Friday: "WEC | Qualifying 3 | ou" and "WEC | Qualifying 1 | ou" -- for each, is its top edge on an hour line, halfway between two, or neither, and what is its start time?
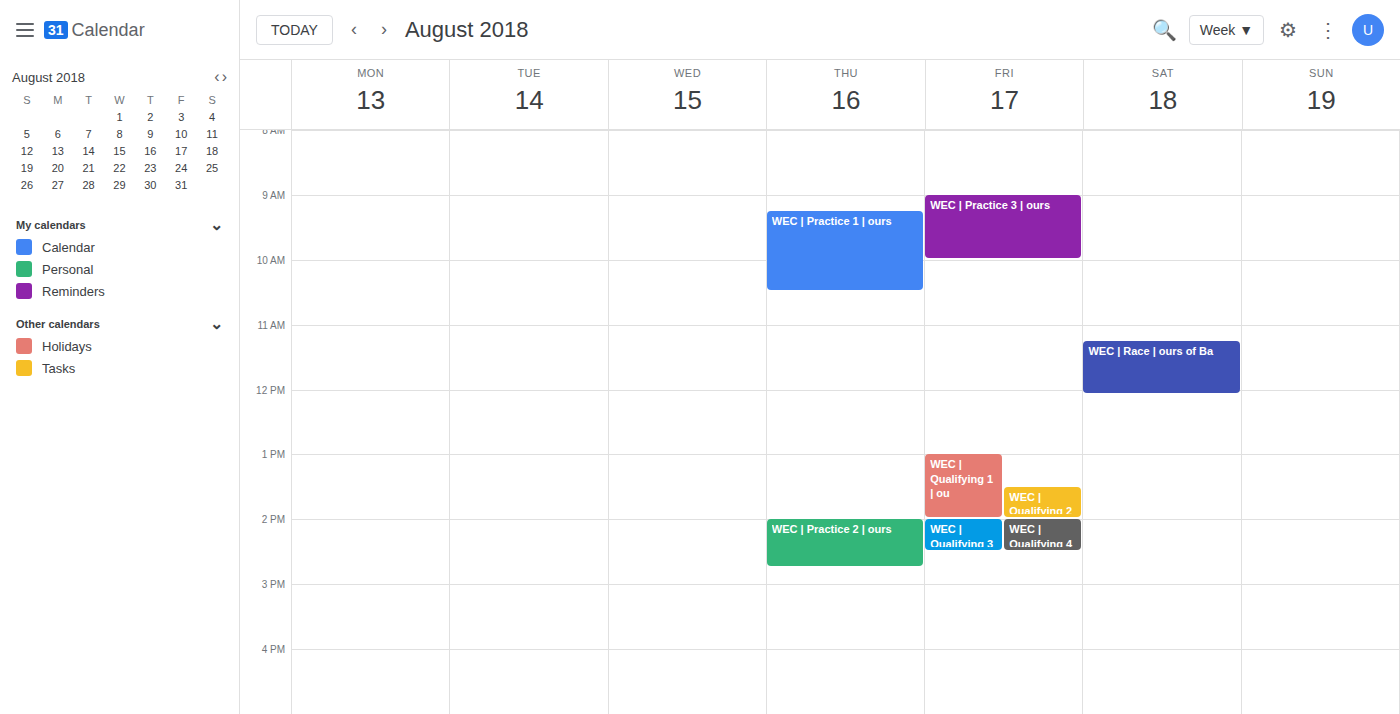
"WEC | Qualifying 3 | ou": 14:00, exactly on the 14:00 line. "WEC | Qualifying 1 | ou": 13:00, exactly on the 13:00 line.